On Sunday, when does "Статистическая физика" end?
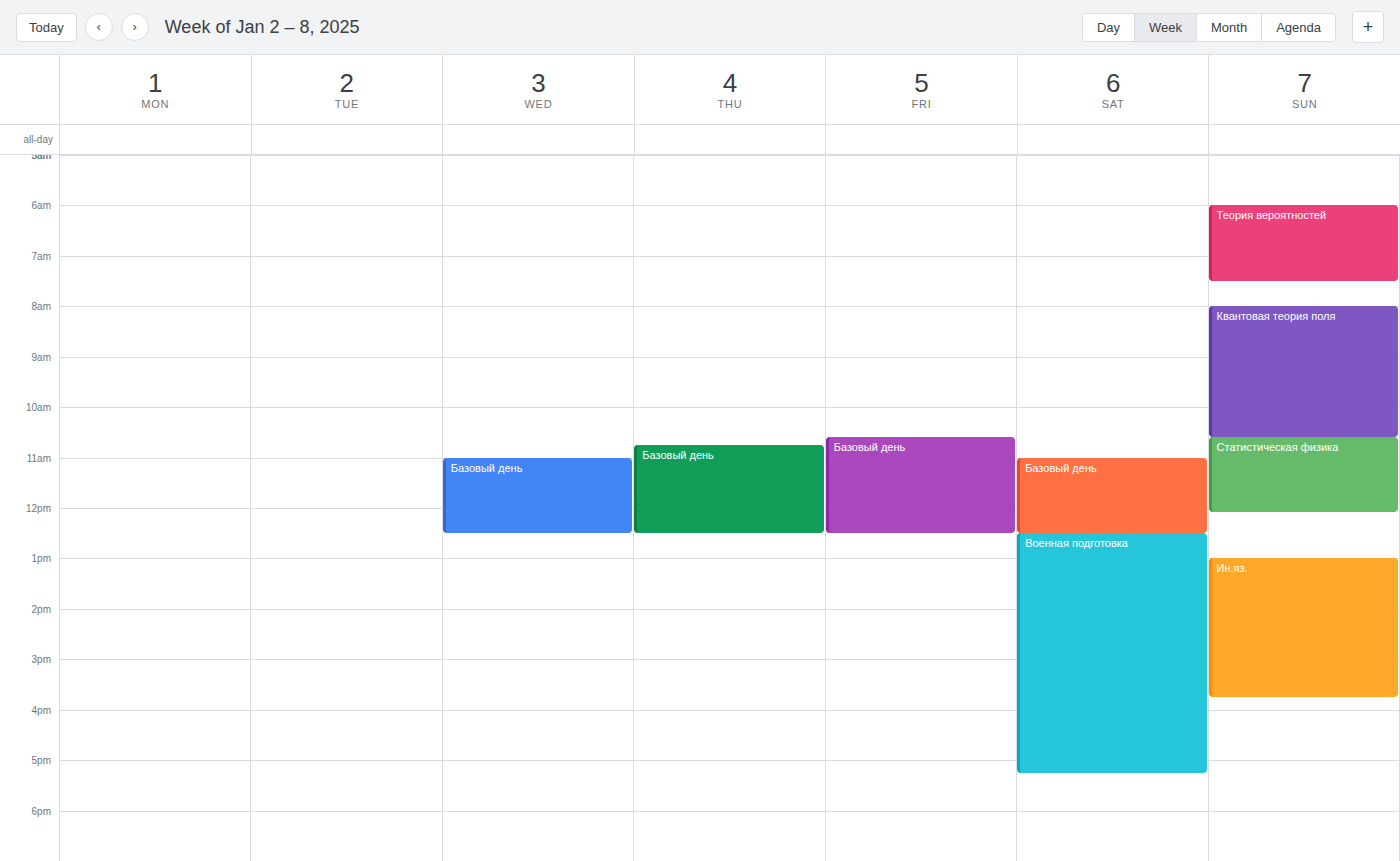
12:05 PM